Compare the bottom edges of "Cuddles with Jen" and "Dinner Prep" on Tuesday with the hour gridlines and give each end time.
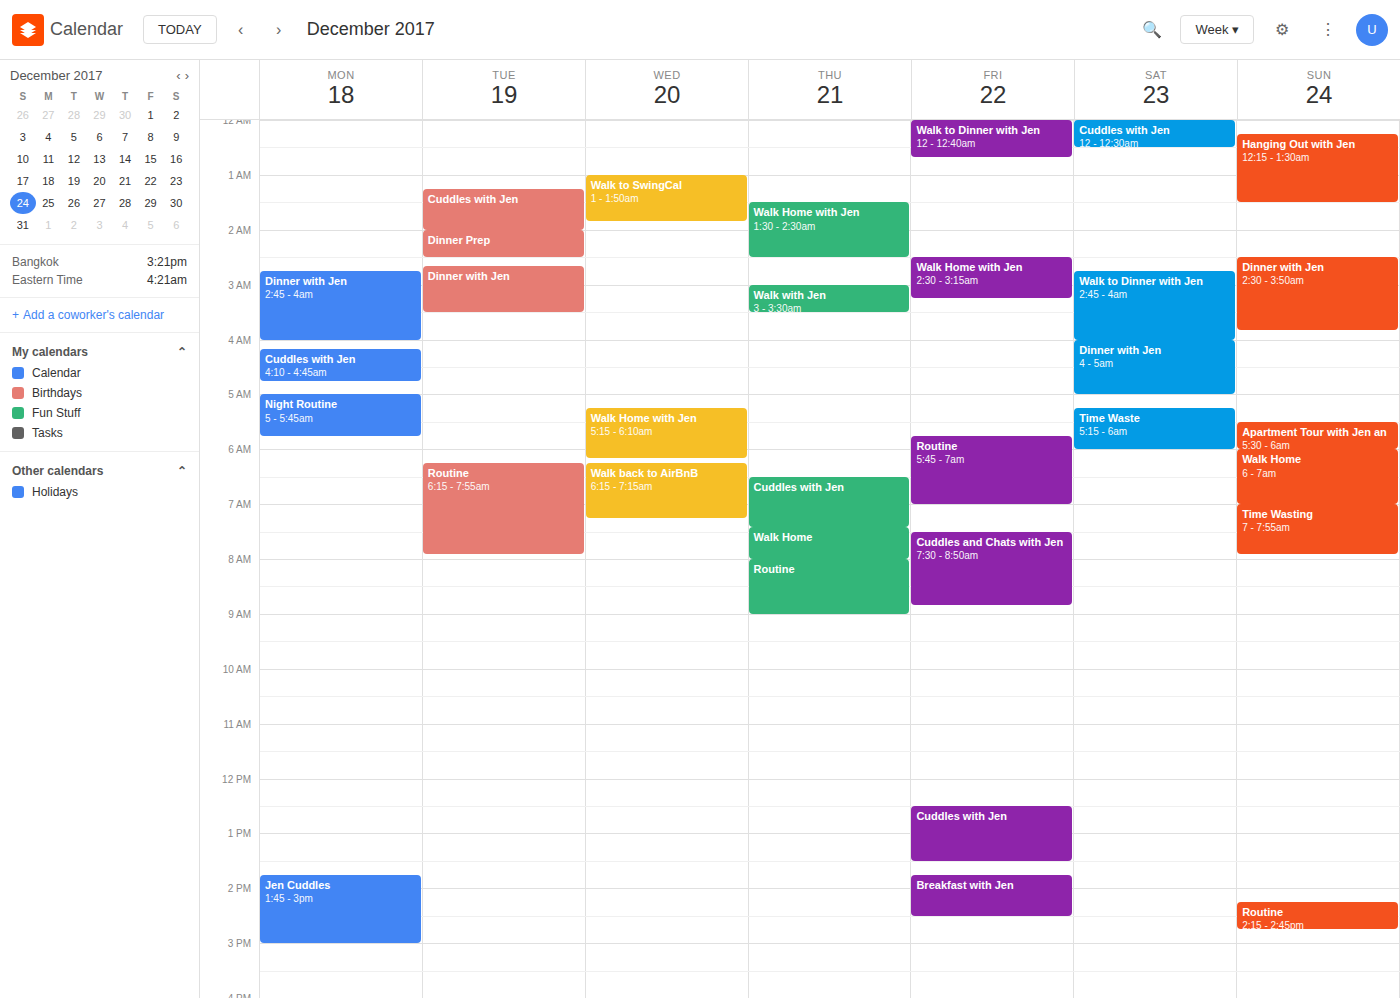
"Cuddles with Jen": 2:00 AM, exactly on the 2 AM line. "Dinner Prep": 2:30 AM, halfway between the 2 AM and 3 AM lines.